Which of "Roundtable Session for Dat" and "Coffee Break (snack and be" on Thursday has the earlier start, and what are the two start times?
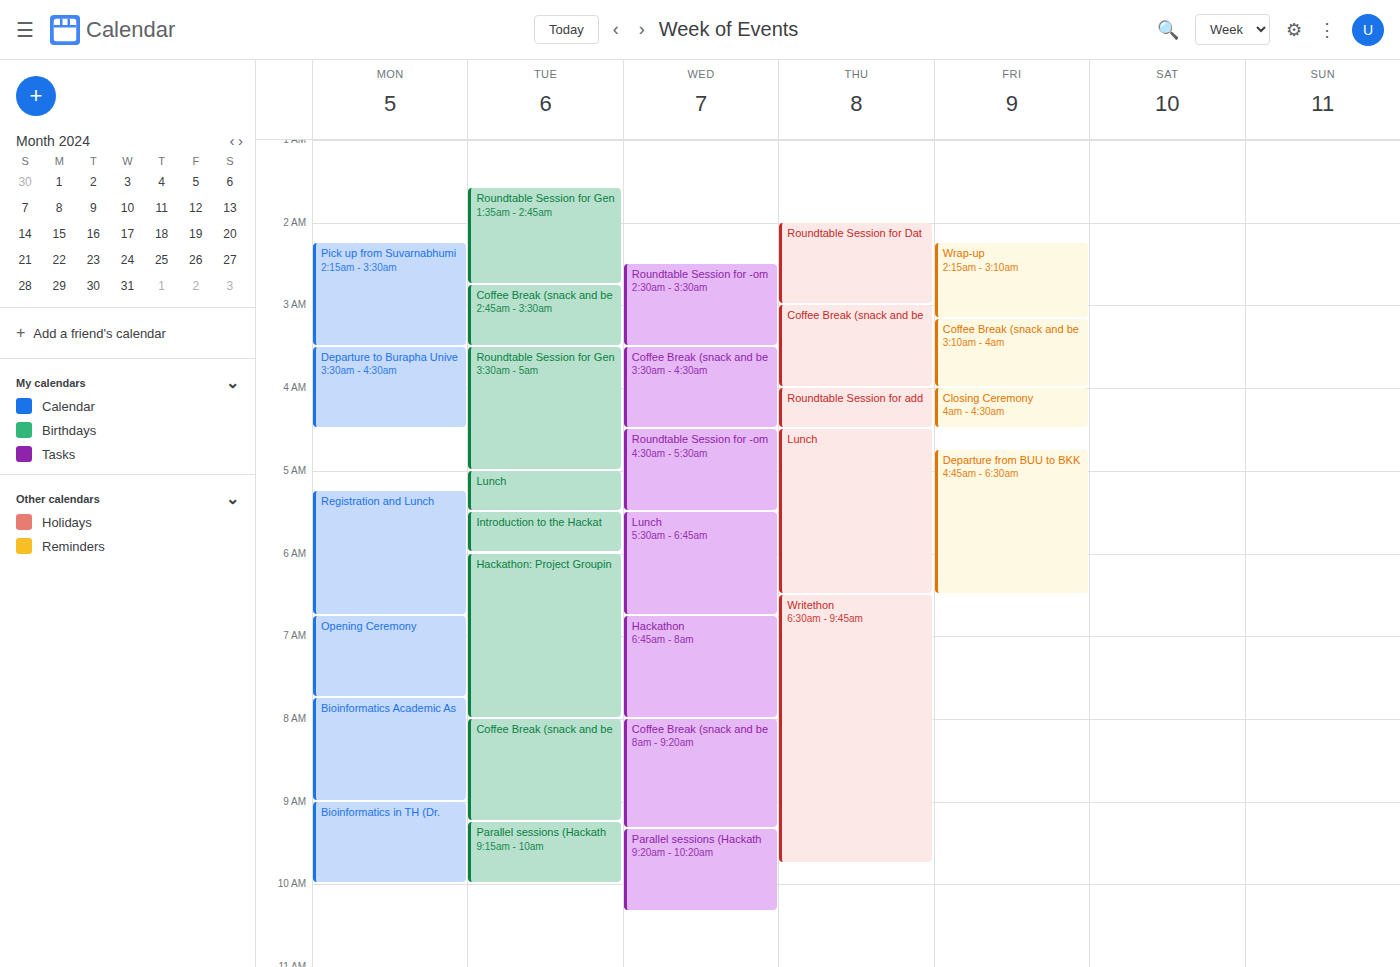
"Roundtable Session for Dat" 2:00 AM; "Coffee Break (snack and be" 3:00 AM.